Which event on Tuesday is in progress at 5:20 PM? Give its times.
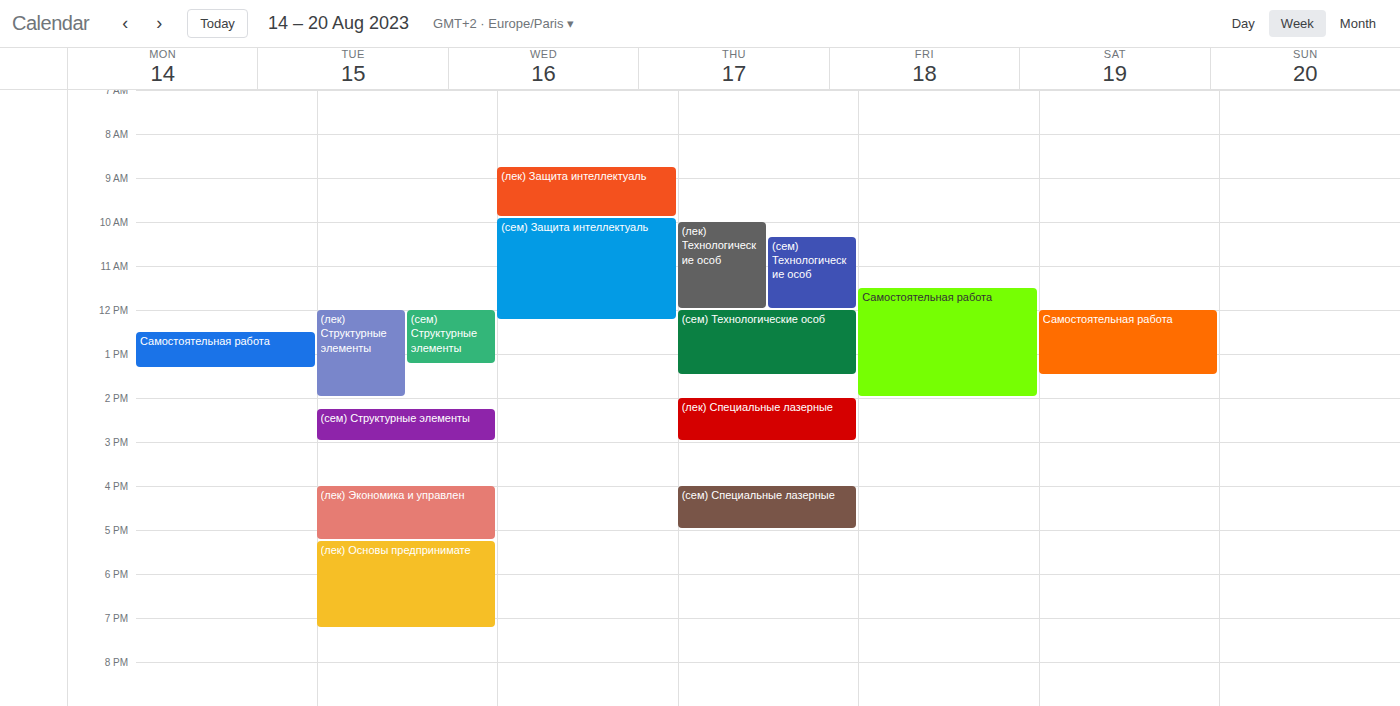
"(лек) Основы предпринимате", 5:15 PM to 7:15 PM